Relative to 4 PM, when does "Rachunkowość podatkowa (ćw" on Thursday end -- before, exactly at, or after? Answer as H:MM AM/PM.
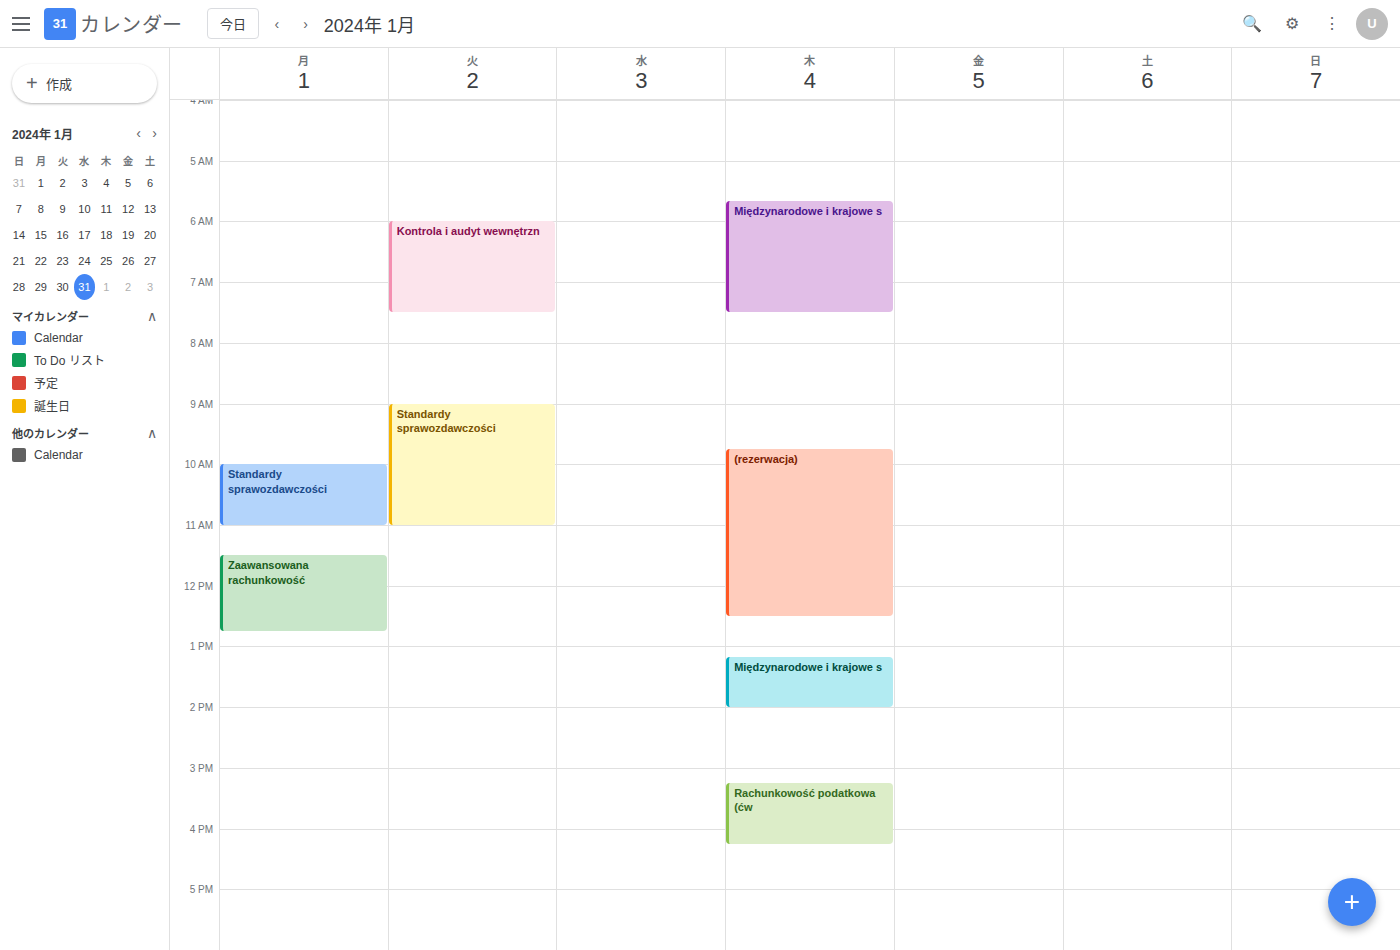
4:15 PM -- after 4 PM, 15 minutes below the 4 PM line.